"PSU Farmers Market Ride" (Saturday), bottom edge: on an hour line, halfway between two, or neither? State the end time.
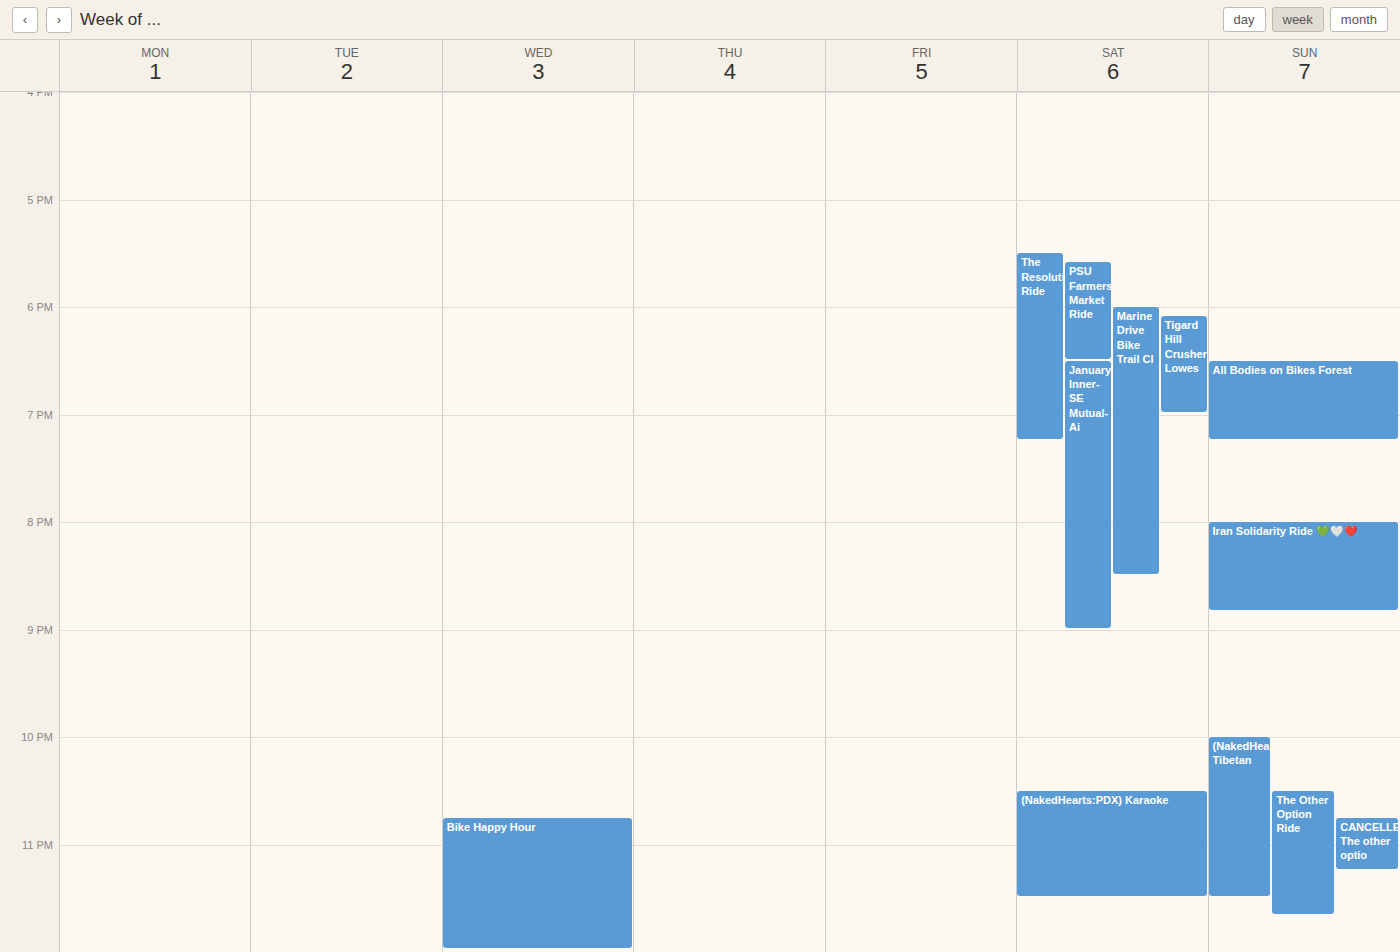
6:30 PM -- halfway between the 6 PM and 7 PM lines.